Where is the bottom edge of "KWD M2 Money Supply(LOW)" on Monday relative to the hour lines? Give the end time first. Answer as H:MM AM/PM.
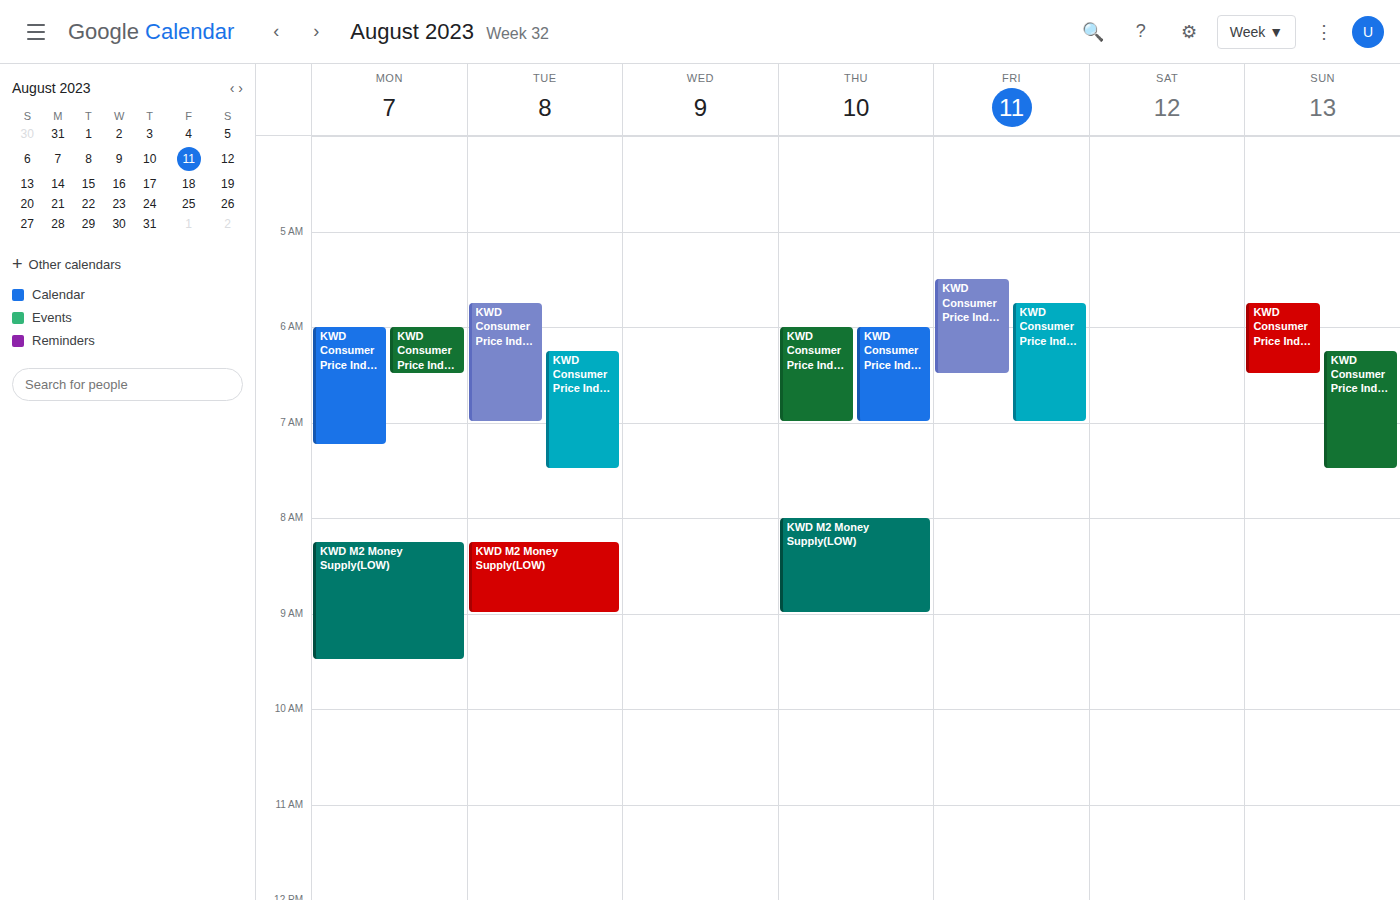
9:30 AM -- halfway between the 9 AM and 10 AM lines.